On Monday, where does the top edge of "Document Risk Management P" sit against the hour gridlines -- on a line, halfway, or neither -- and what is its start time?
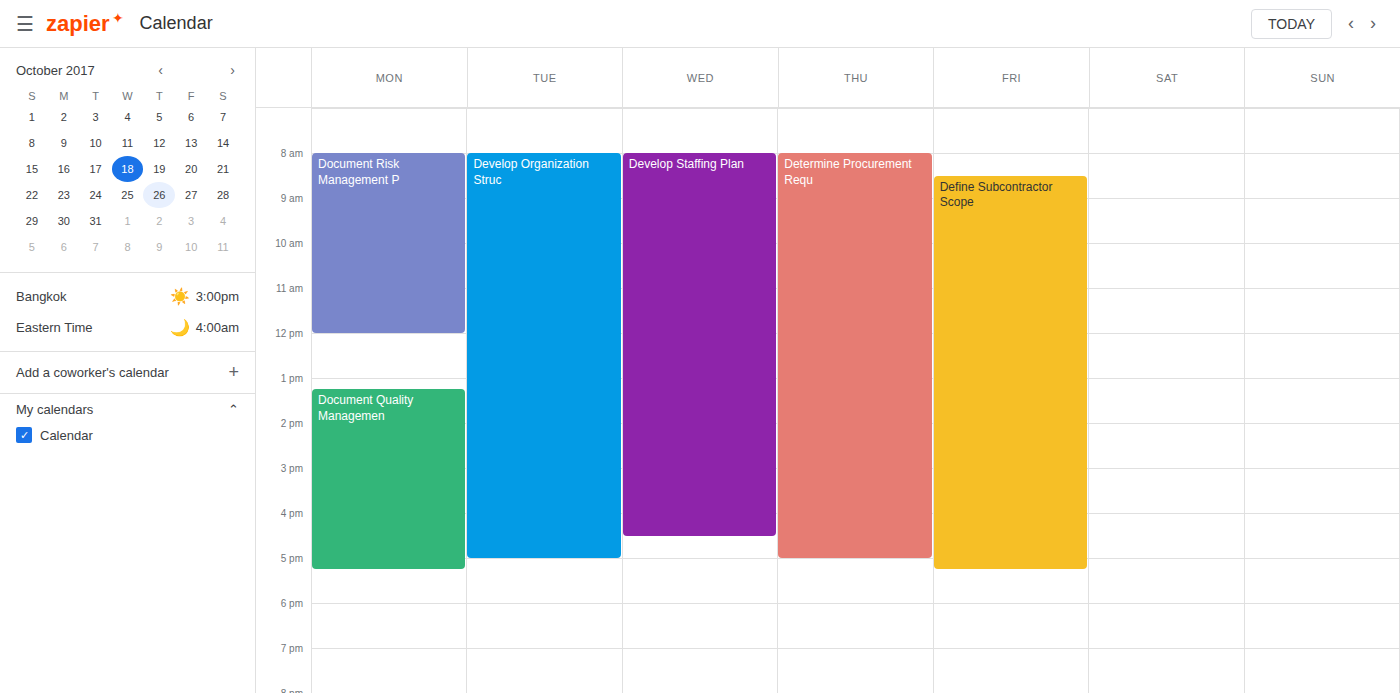
8:00 AM -- exactly on the 8 AM line.